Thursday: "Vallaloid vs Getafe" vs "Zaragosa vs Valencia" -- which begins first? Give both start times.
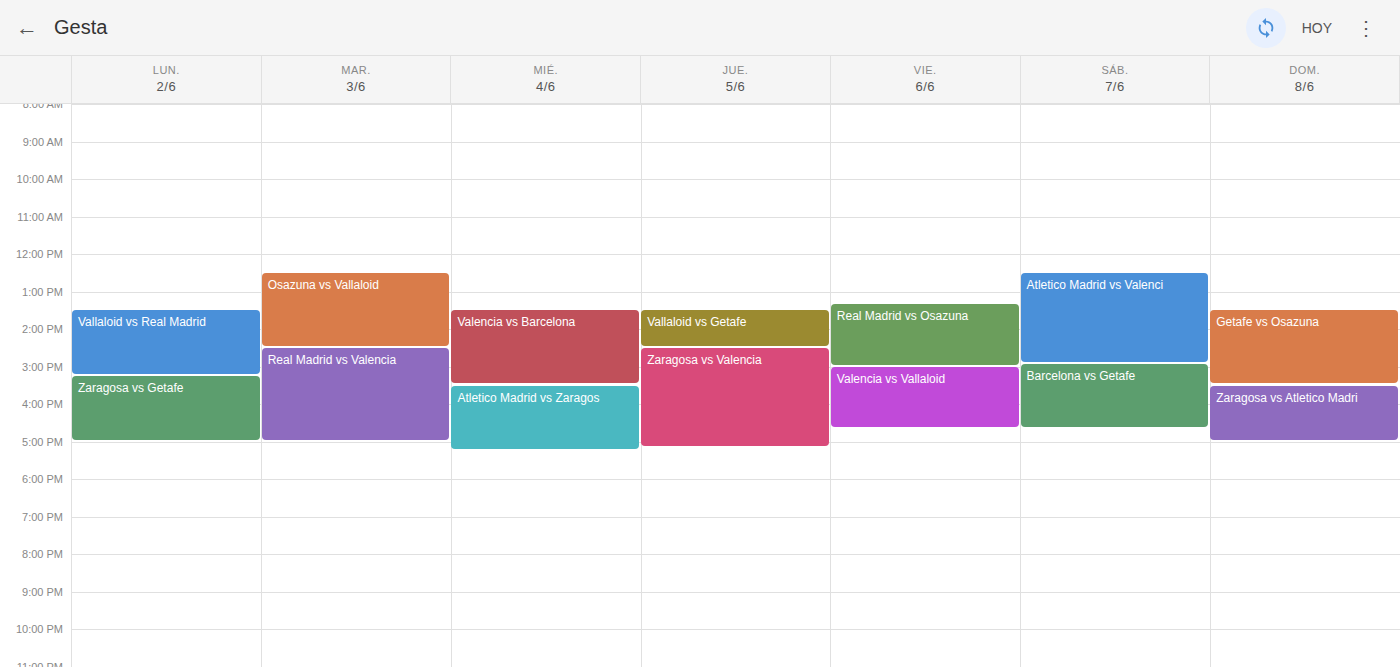
"Vallaloid vs Getafe" 1:30 PM; "Zaragosa vs Valencia" 2:30 PM.